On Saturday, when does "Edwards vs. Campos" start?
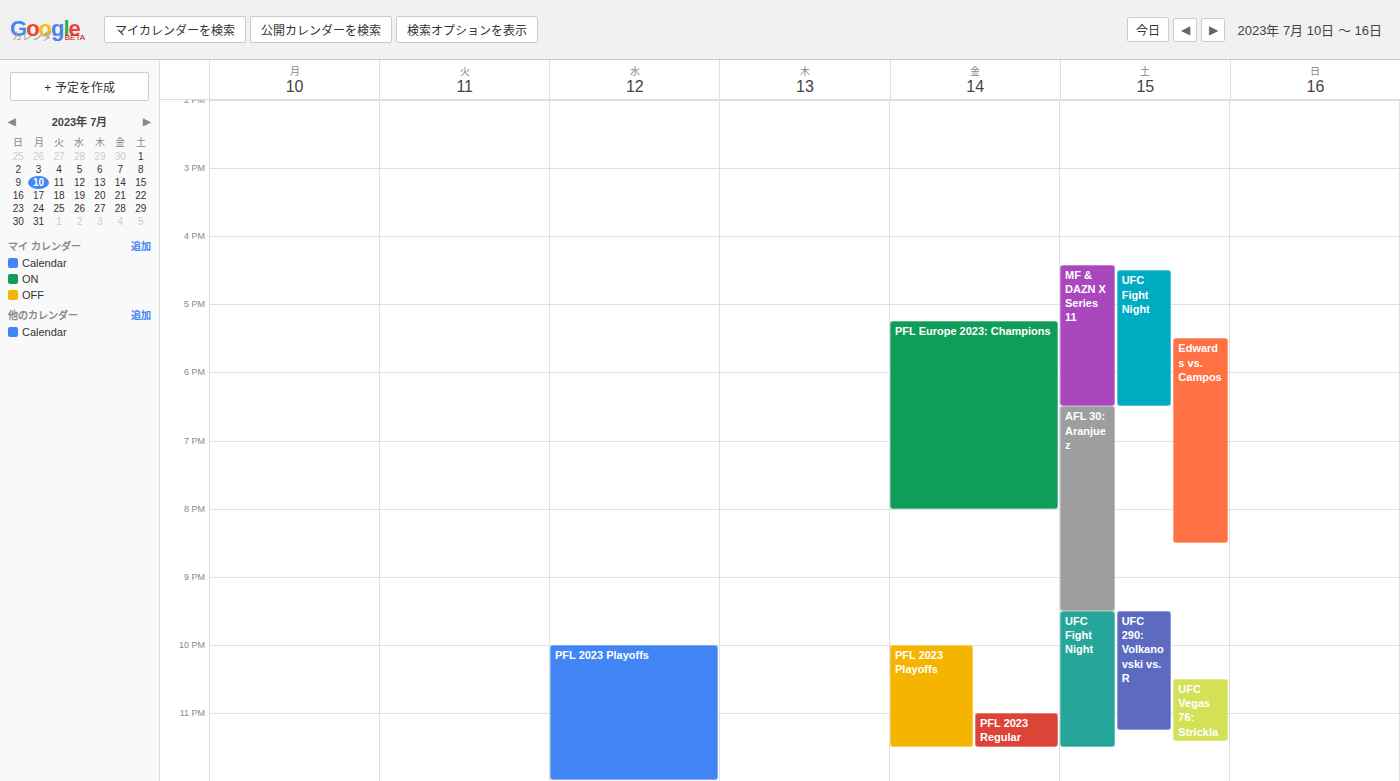
5:30 PM